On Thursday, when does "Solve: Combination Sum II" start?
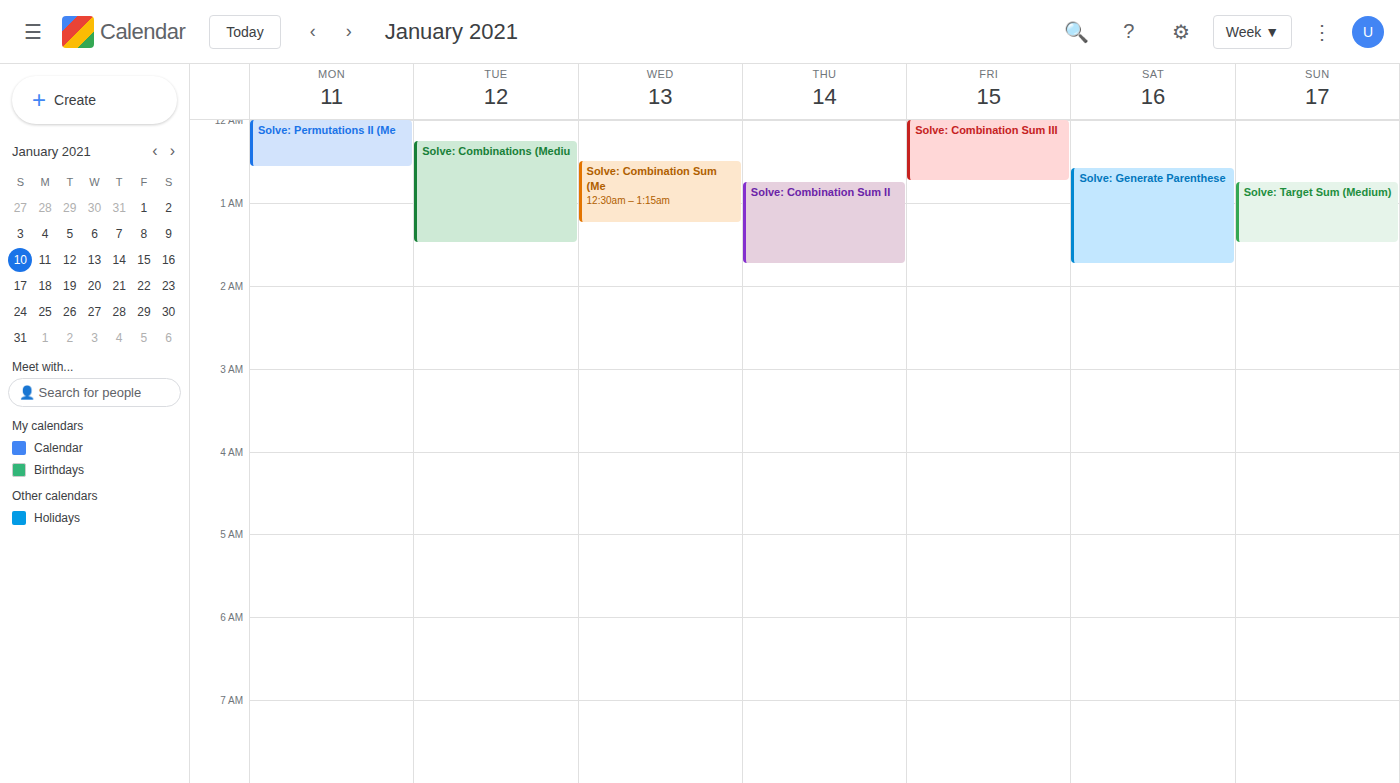
12:45 AM